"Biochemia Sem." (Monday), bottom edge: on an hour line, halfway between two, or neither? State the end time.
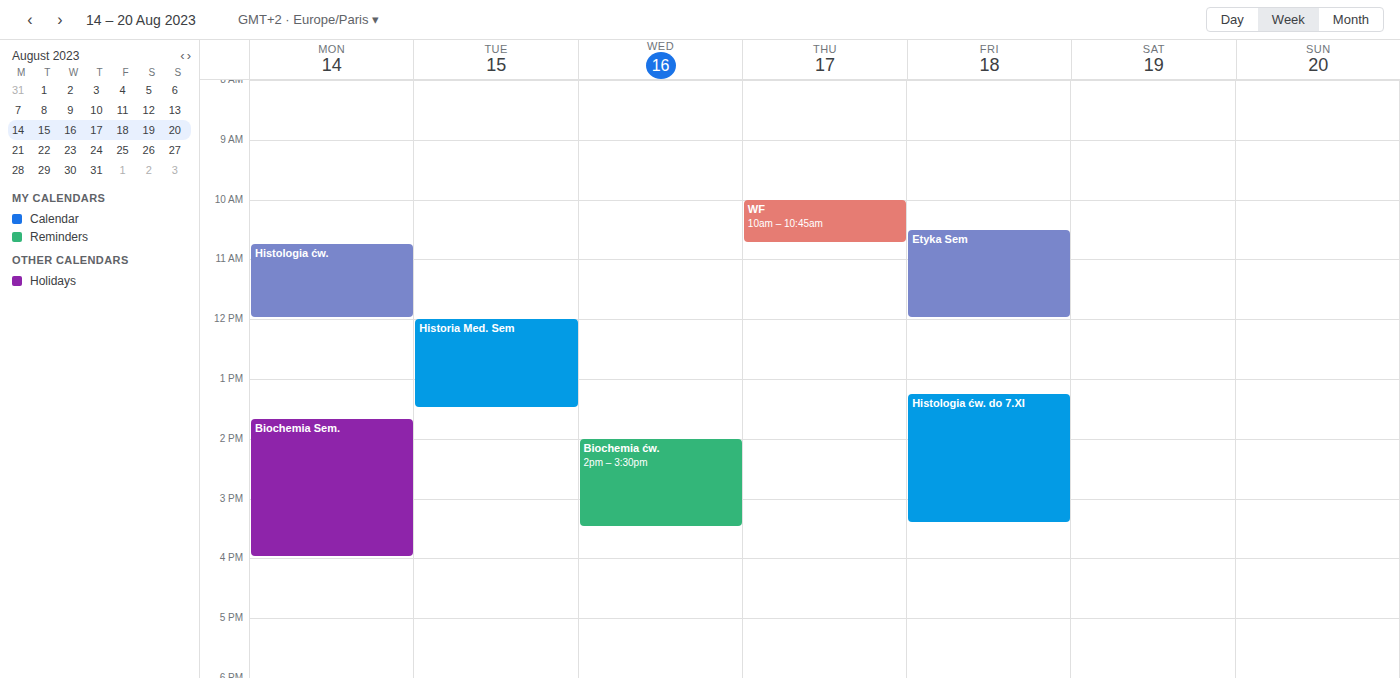
16:00 -- exactly on the 16:00 line.